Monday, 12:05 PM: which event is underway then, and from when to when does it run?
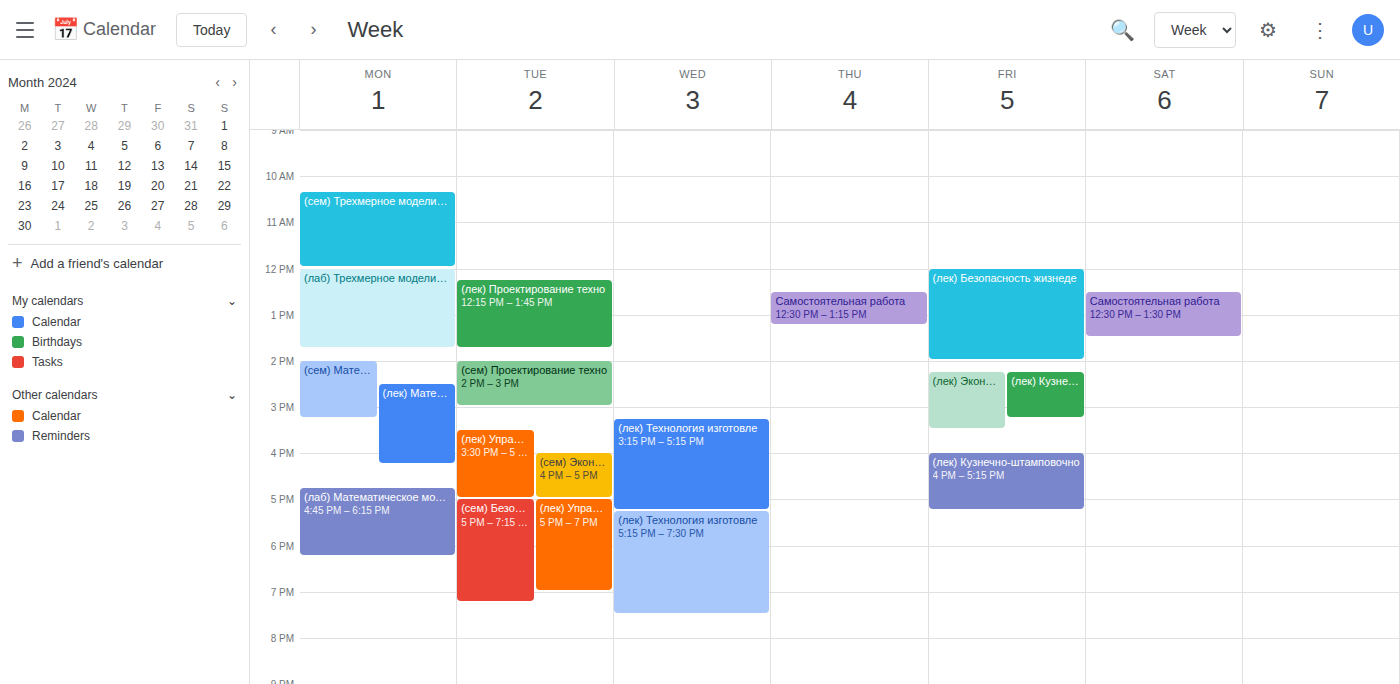
"(лаб) Трехмерное моделиров", 12:00 PM to 1:45 PM